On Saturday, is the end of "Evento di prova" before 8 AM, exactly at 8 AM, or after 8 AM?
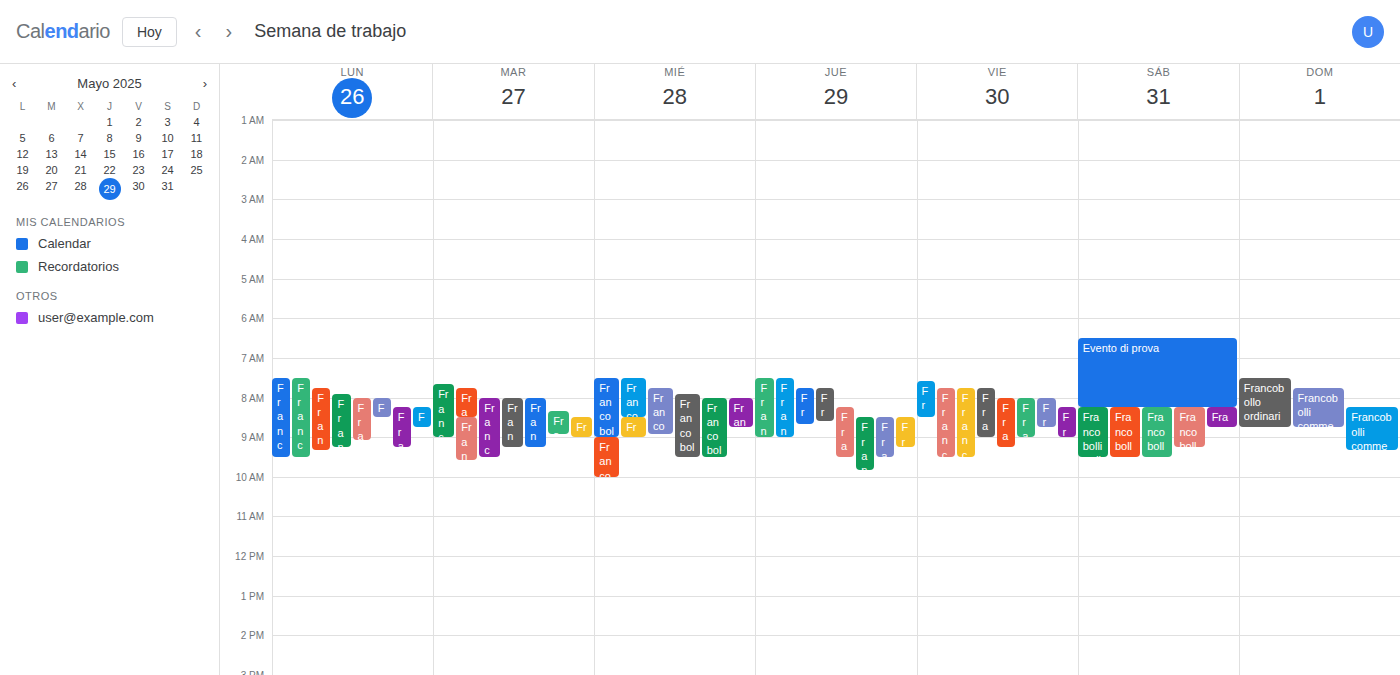
8:15 AM -- after 8 AM, 15 minutes below the 8 AM line.